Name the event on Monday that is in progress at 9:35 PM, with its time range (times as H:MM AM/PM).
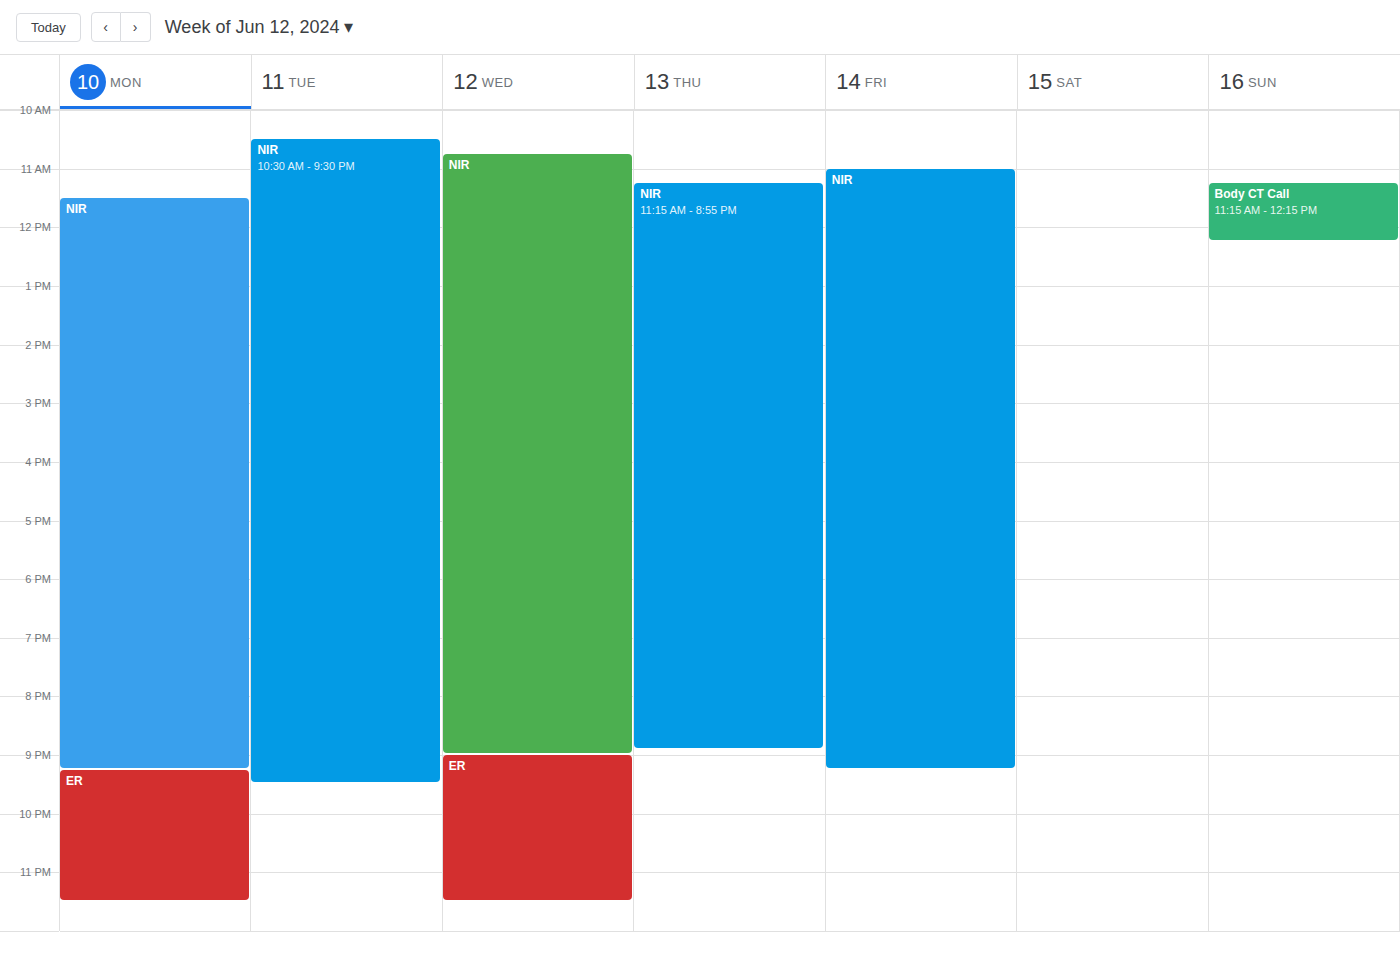
"ER", 9:15 PM to 11:30 PM